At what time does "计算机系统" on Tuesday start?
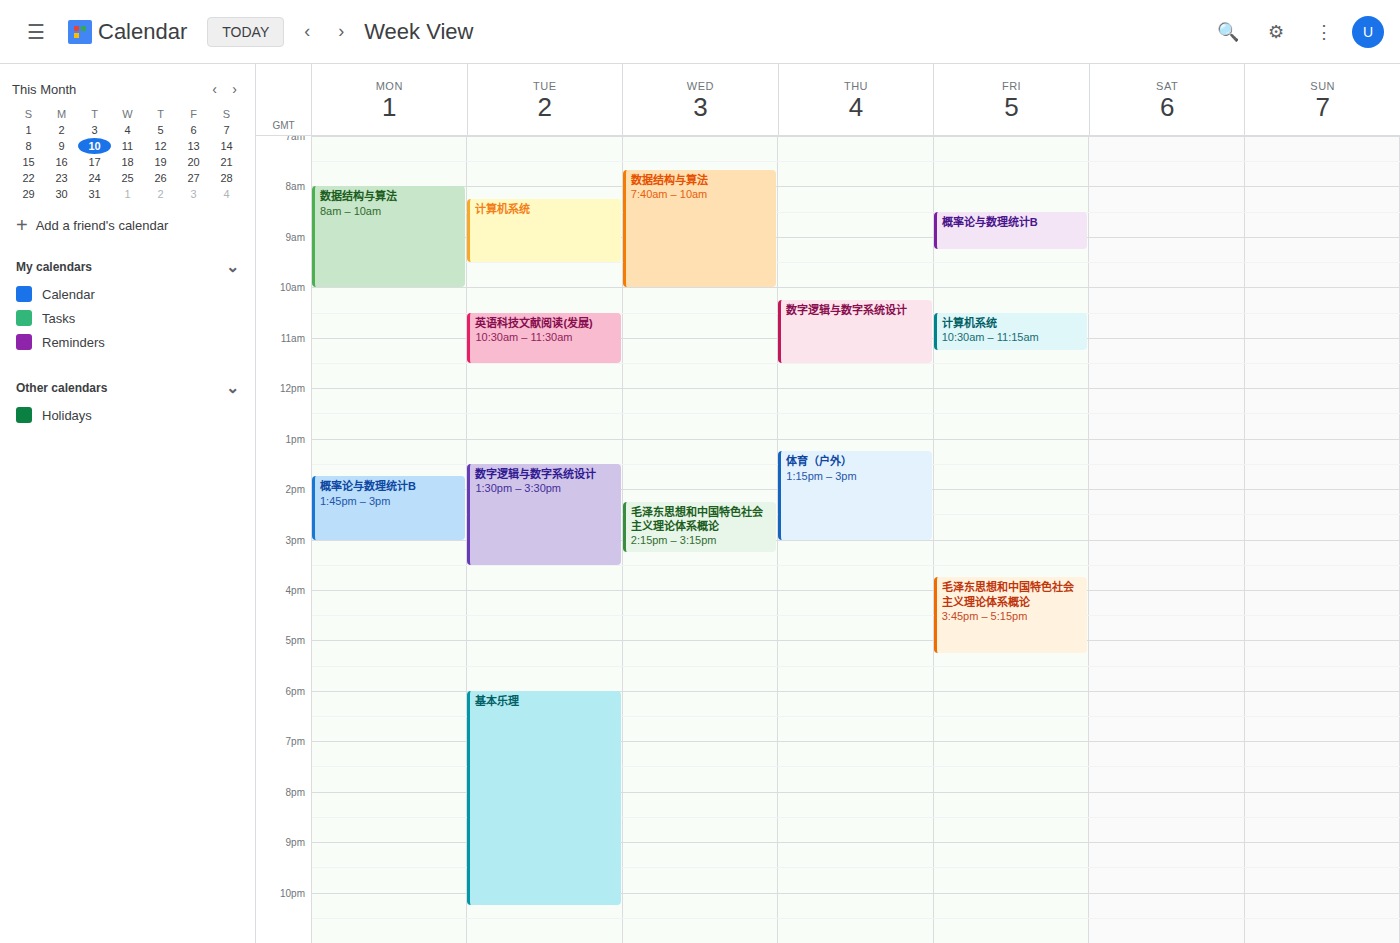
8:15 AM